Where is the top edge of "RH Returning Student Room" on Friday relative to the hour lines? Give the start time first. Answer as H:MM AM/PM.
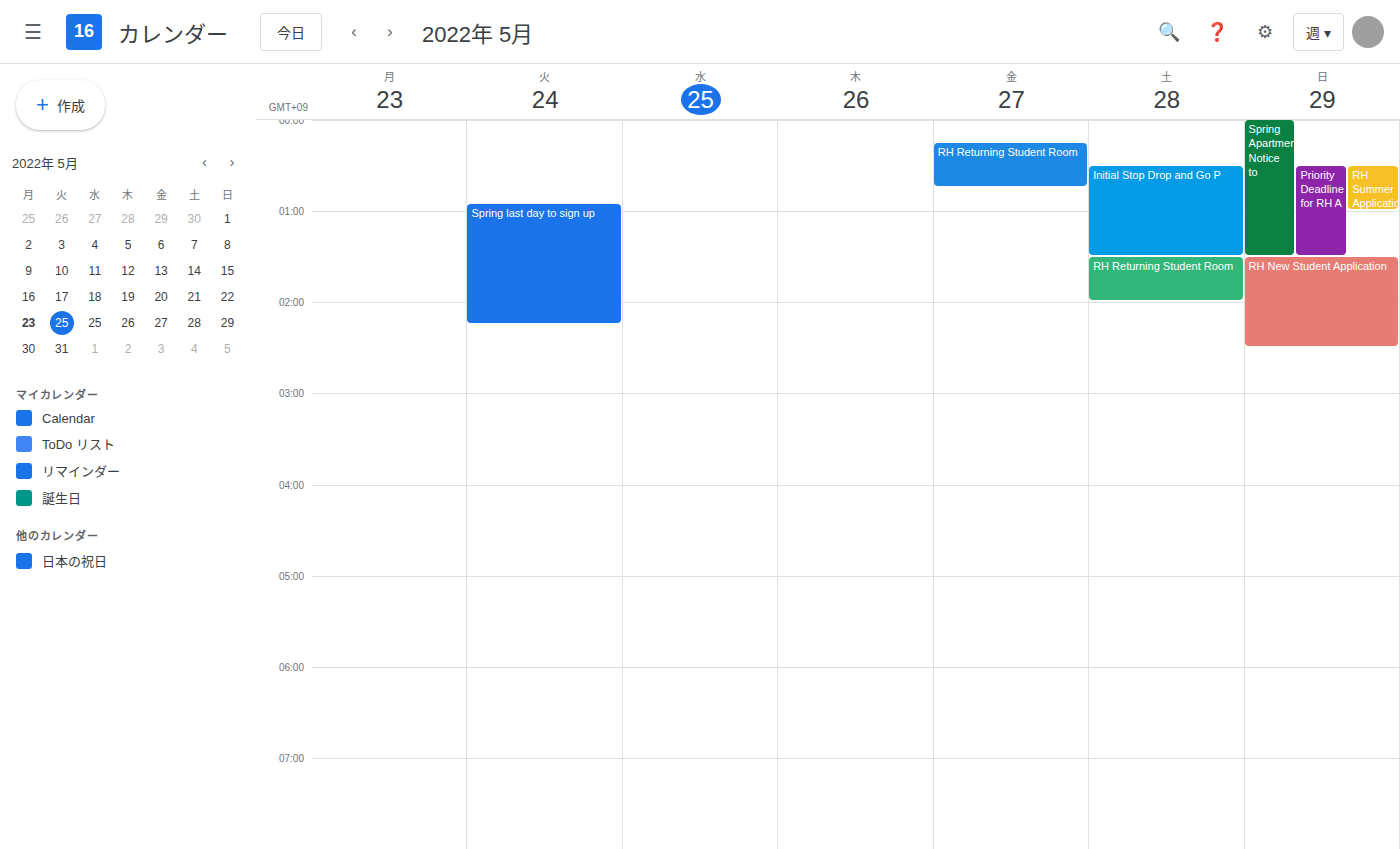
12:15 AM -- neither: a quarter of the way from the 12 AM line to the 1 AM line.